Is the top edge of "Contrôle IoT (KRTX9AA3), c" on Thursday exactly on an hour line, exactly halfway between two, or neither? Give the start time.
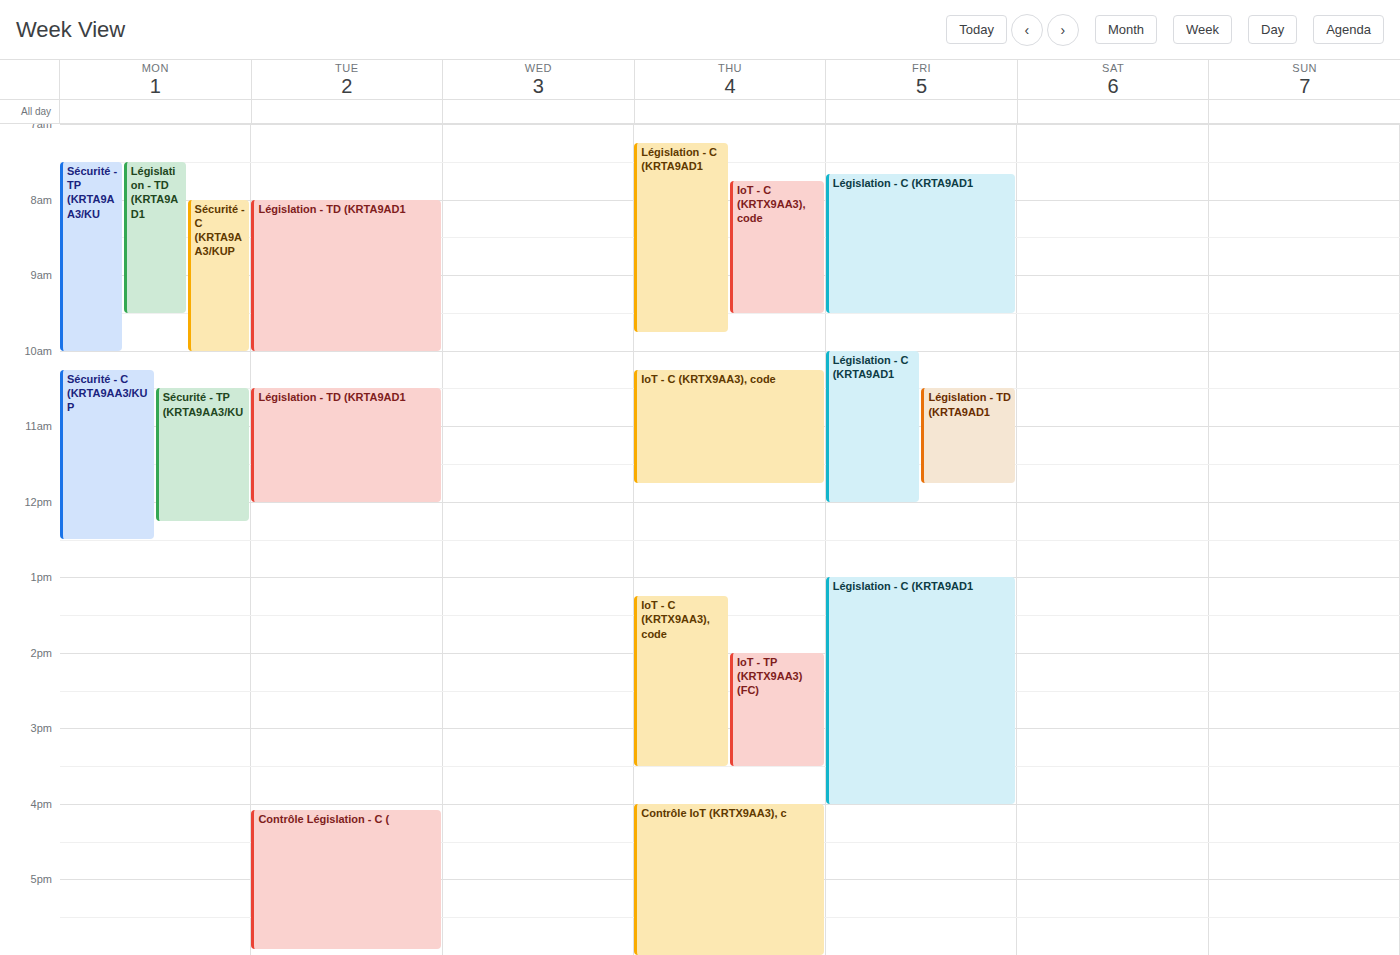
4:00 PM -- exactly on the 4 PM line.